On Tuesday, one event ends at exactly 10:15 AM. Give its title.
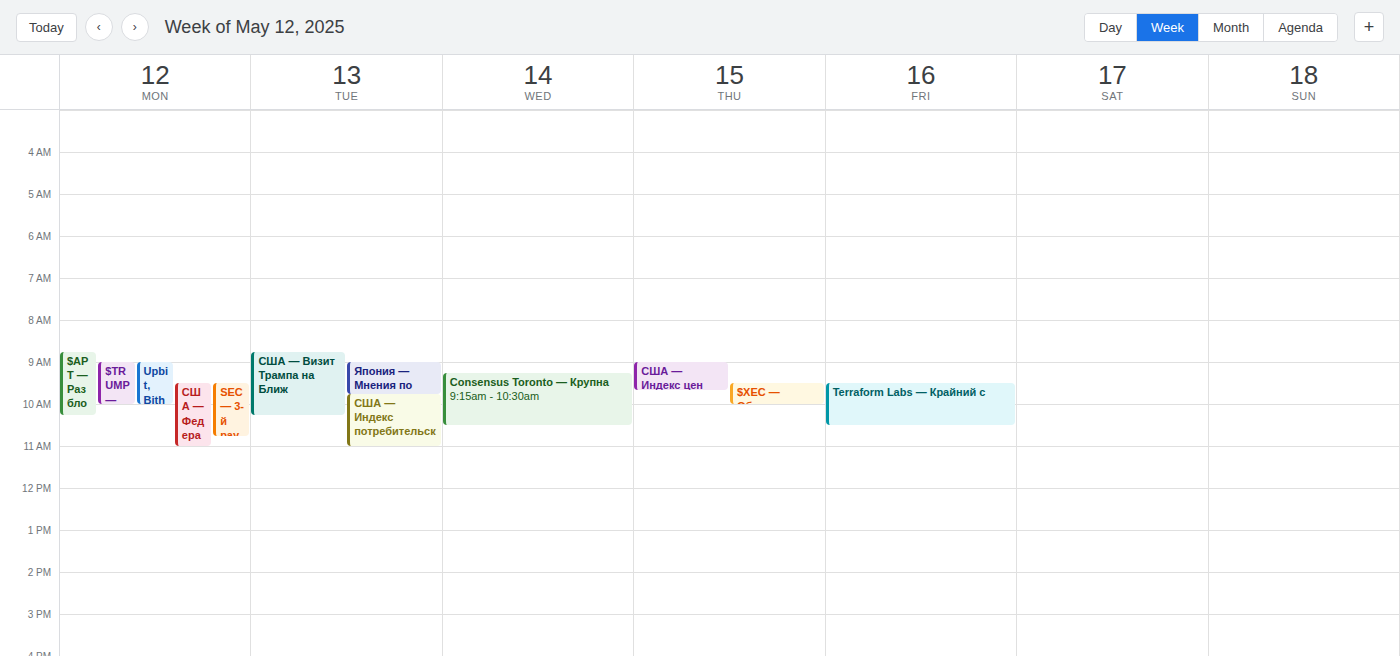
"США — Визит Трампа на Ближ"